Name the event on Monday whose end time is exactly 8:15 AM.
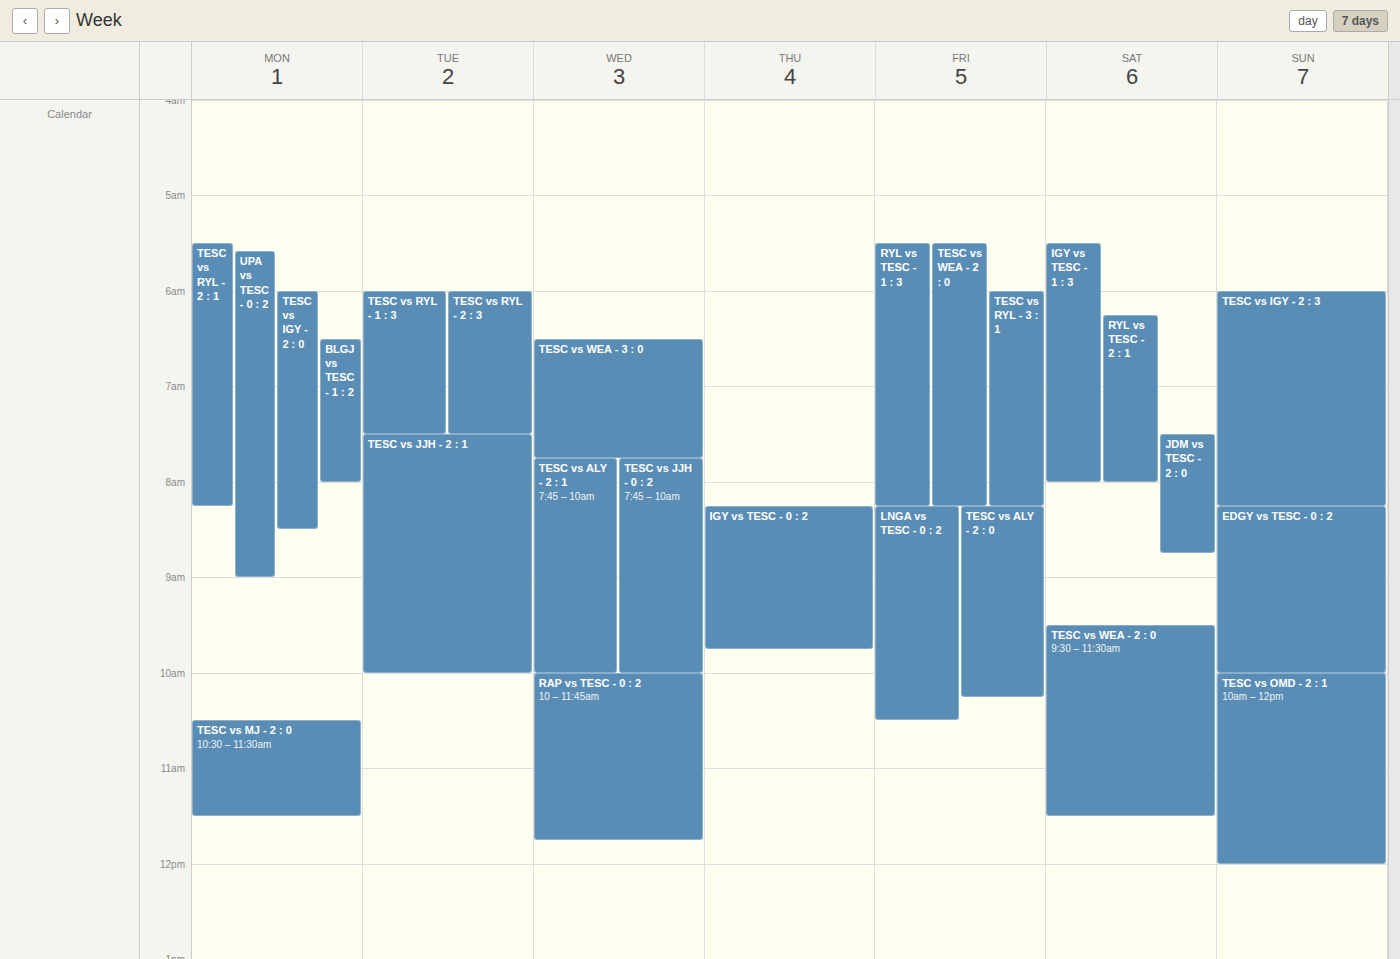
"TESC vs RYL - 2 : 1"